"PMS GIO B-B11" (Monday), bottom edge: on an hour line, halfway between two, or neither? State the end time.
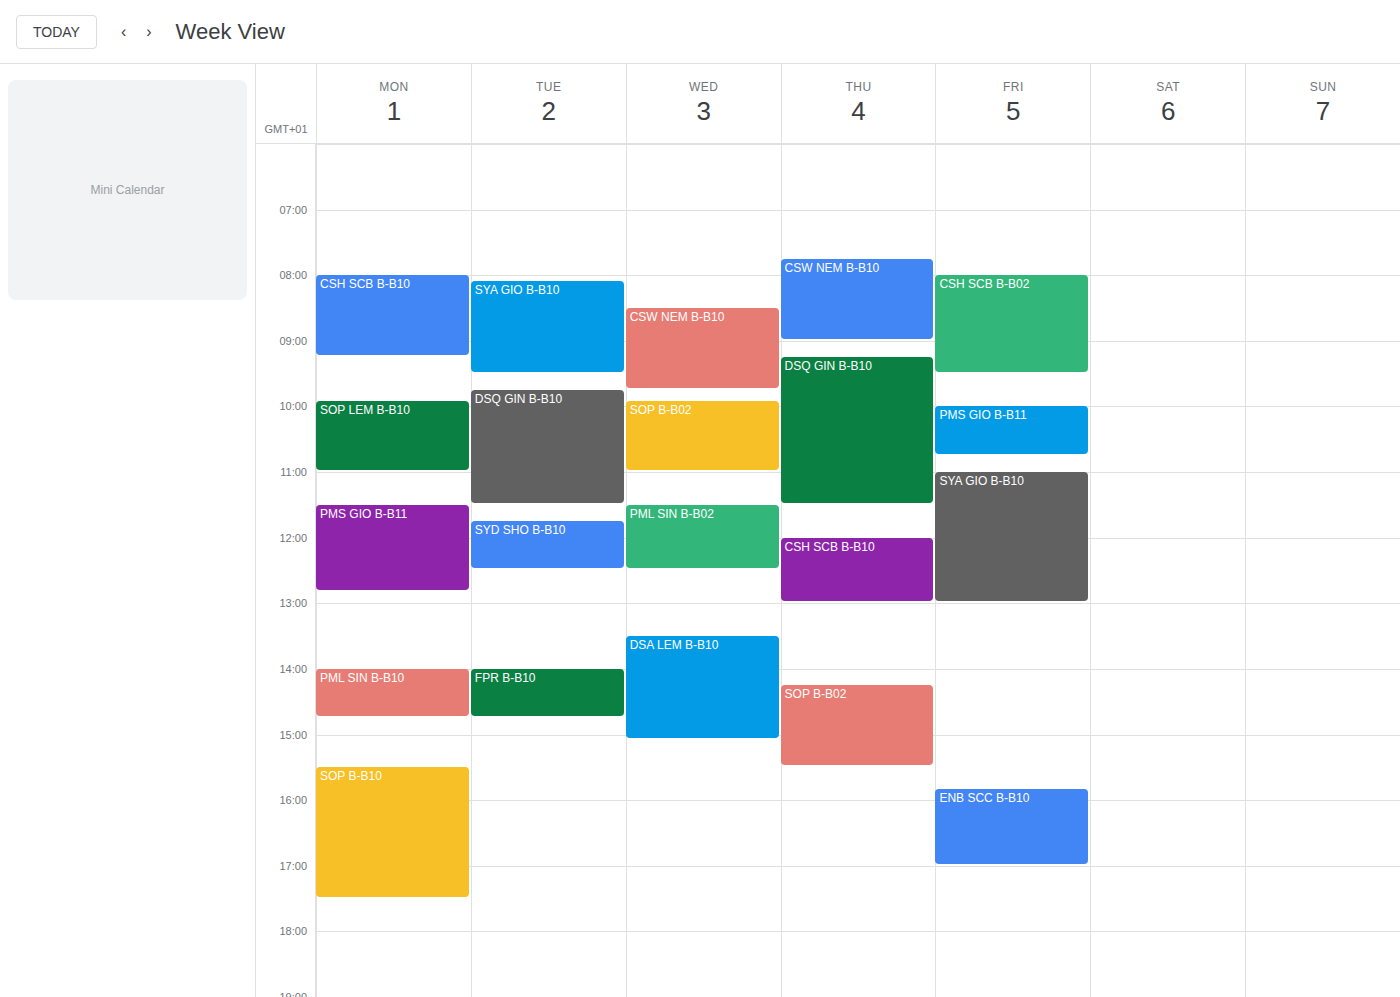
12:50 PM -- neither: 50 minutes below the 12 PM line and 10 minutes above the 1 PM line.